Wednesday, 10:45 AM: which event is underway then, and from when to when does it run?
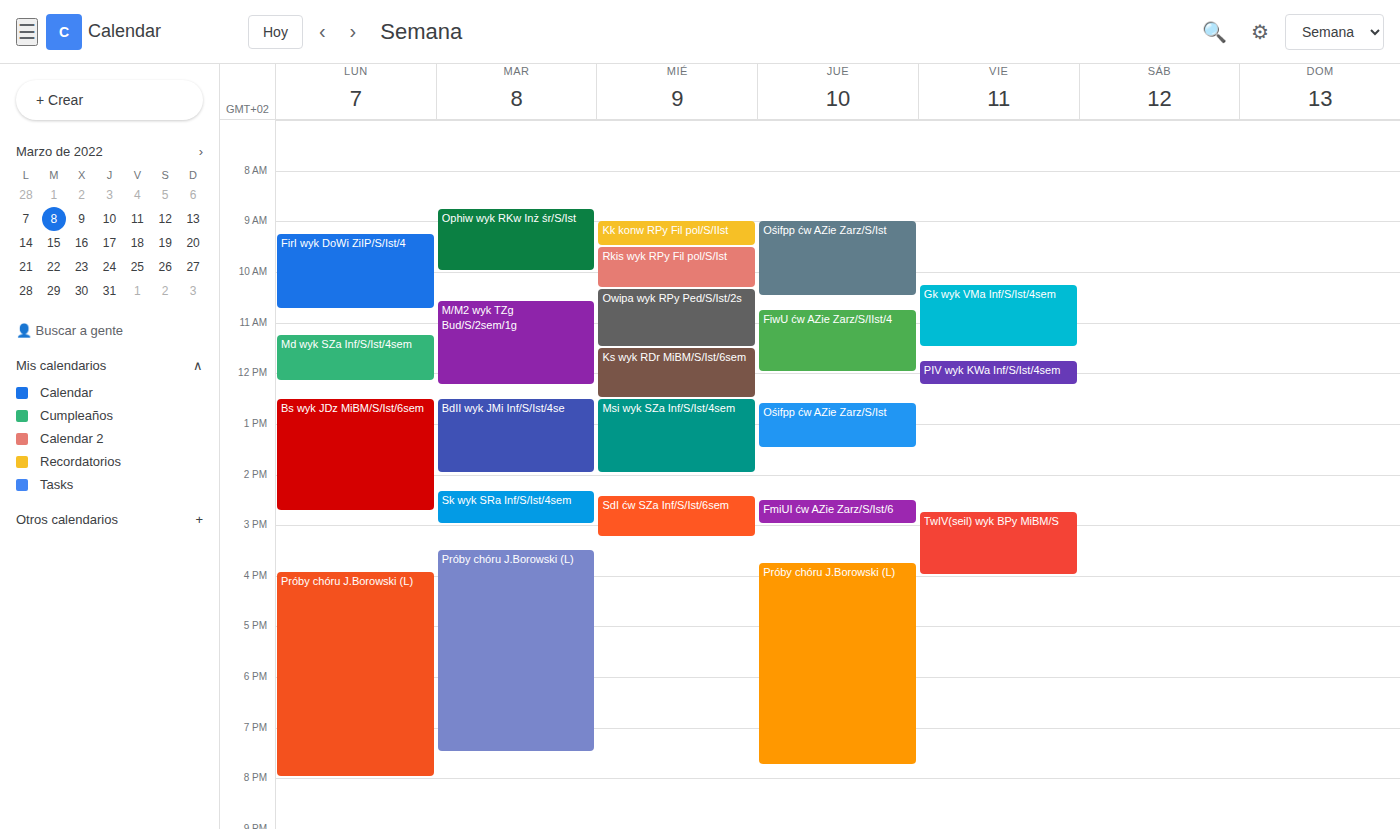
"Owipa wyk RPy Ped/S/Ist/2s", 10:20 AM to 11:30 AM